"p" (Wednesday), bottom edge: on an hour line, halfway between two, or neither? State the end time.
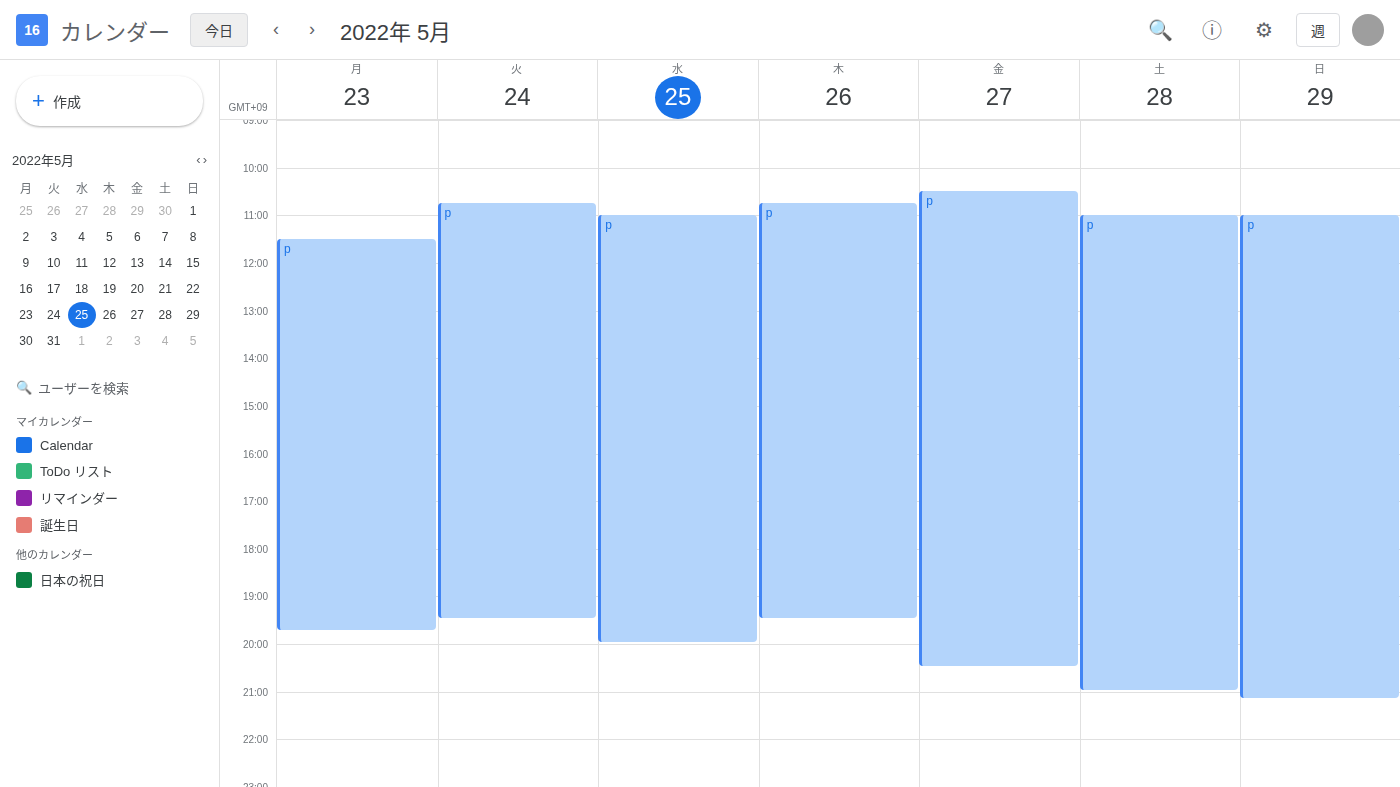
8:00 PM -- exactly on the 8 PM line.